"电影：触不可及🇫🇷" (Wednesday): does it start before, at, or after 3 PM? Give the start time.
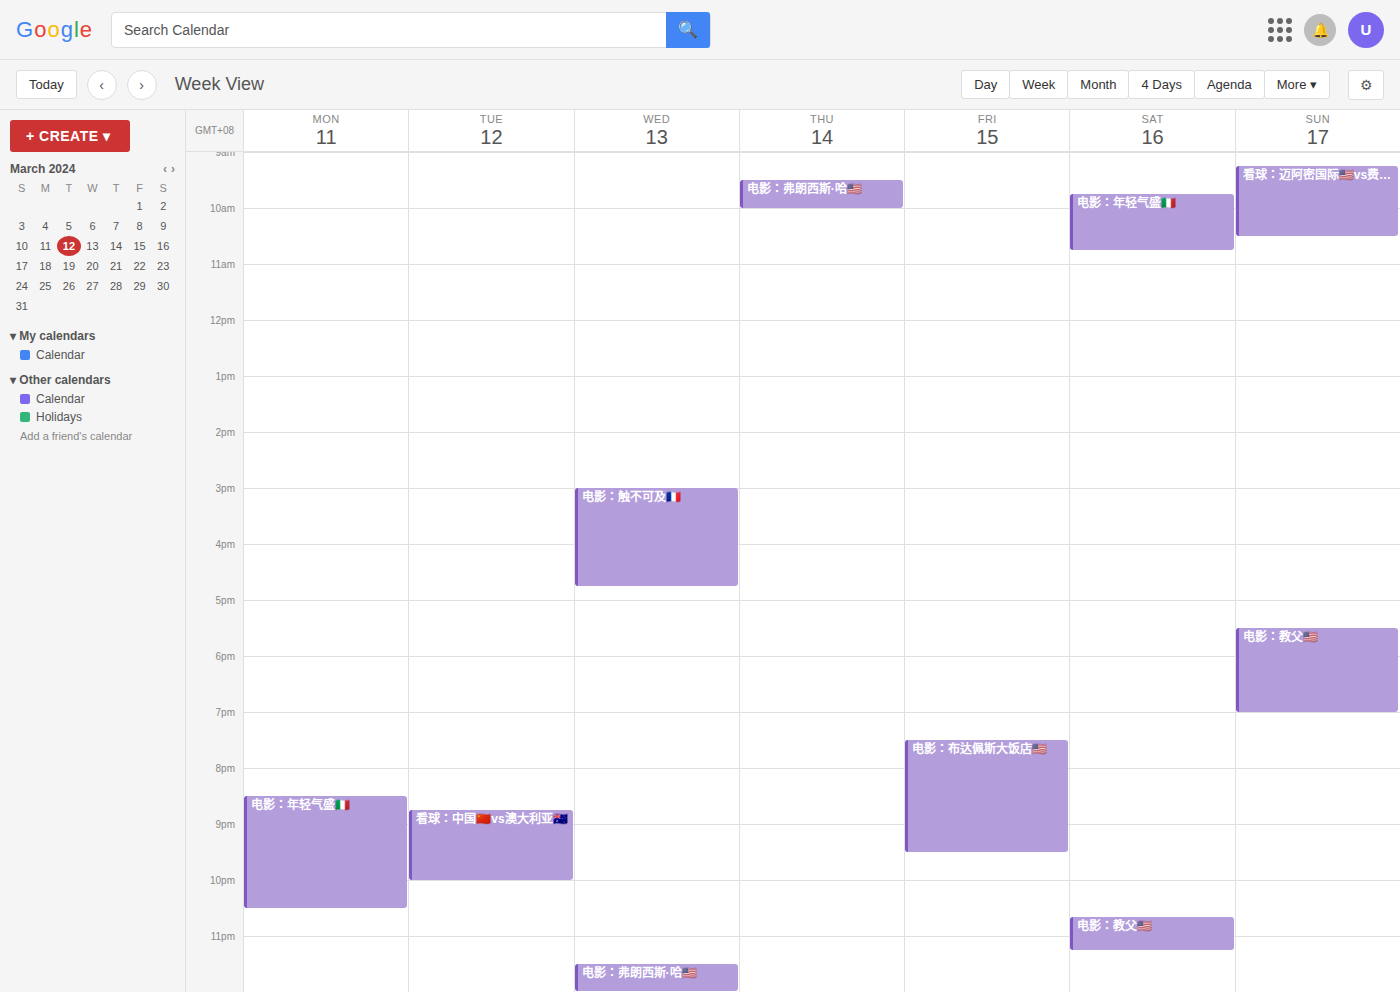
3:00 PM -- exactly at 3 PM, on the 3 PM line.